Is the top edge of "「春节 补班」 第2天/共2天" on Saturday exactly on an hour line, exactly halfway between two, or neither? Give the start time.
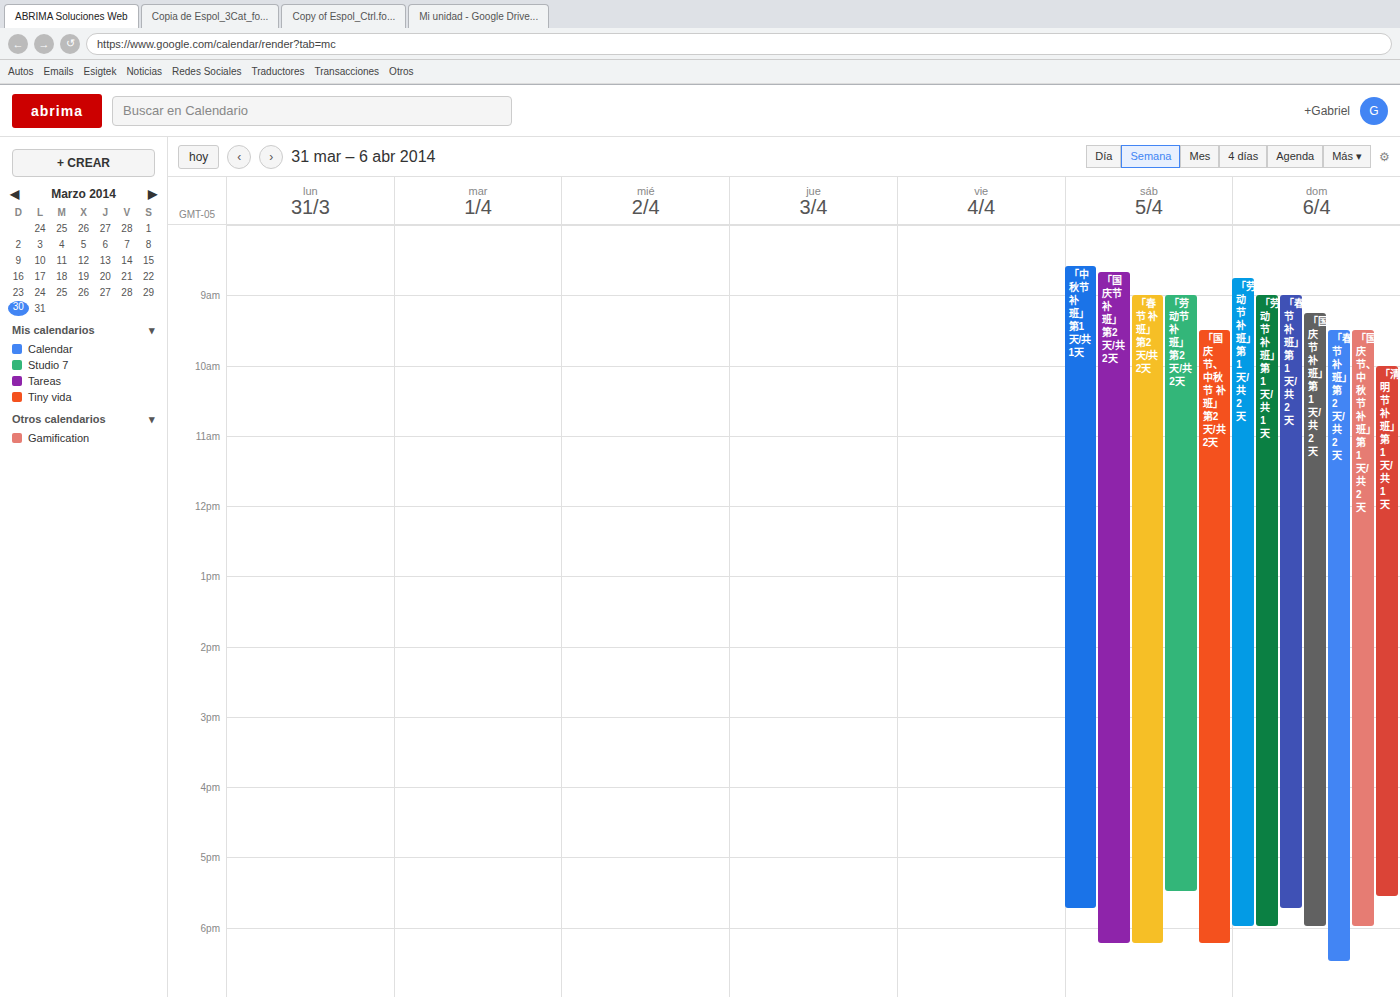
9:00 AM -- exactly on the 9 AM line.